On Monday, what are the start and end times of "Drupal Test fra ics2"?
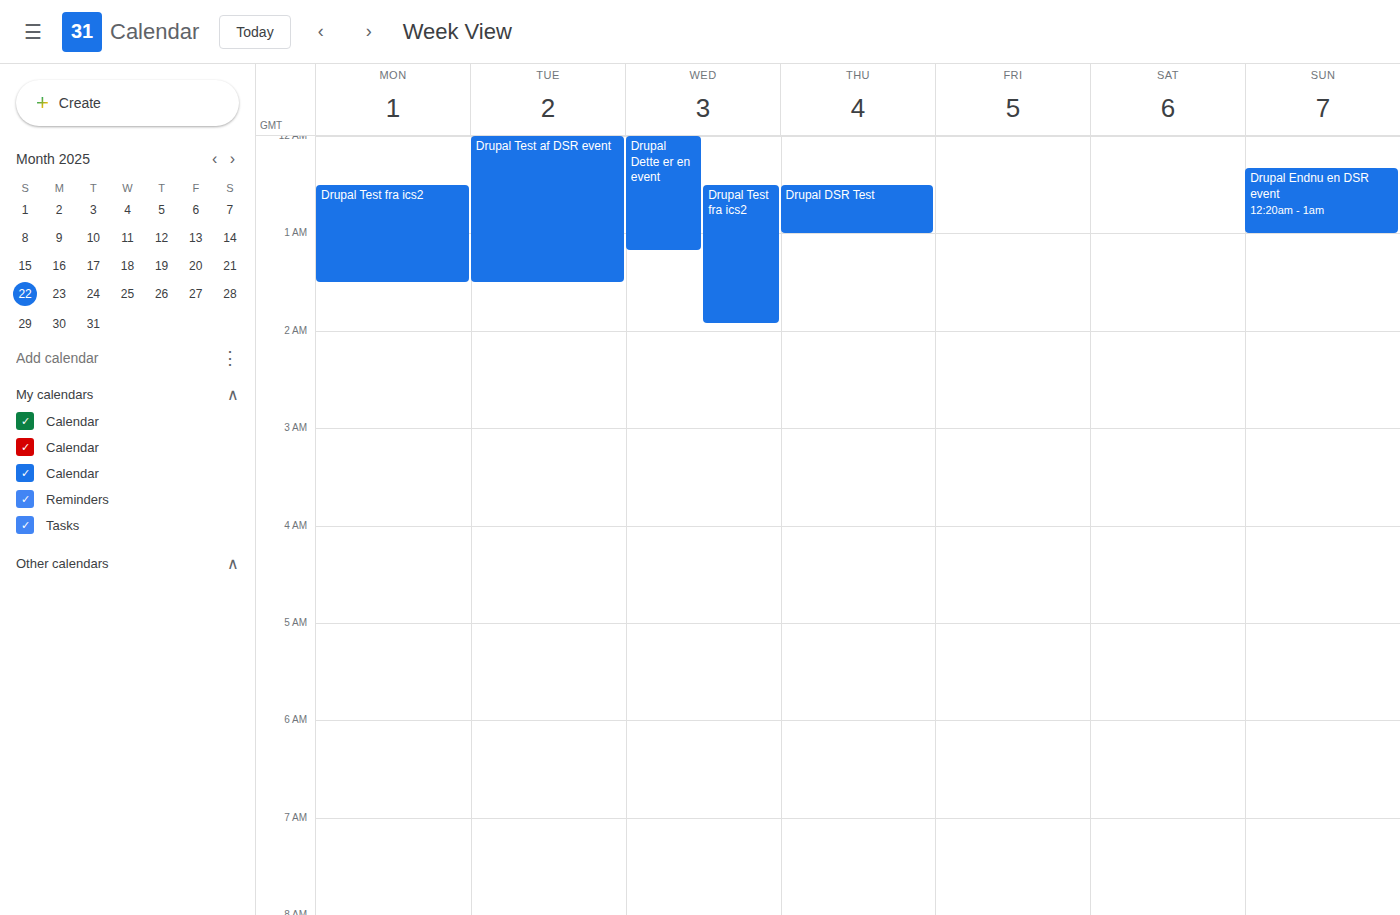
12:30 AM to 1:30 AM